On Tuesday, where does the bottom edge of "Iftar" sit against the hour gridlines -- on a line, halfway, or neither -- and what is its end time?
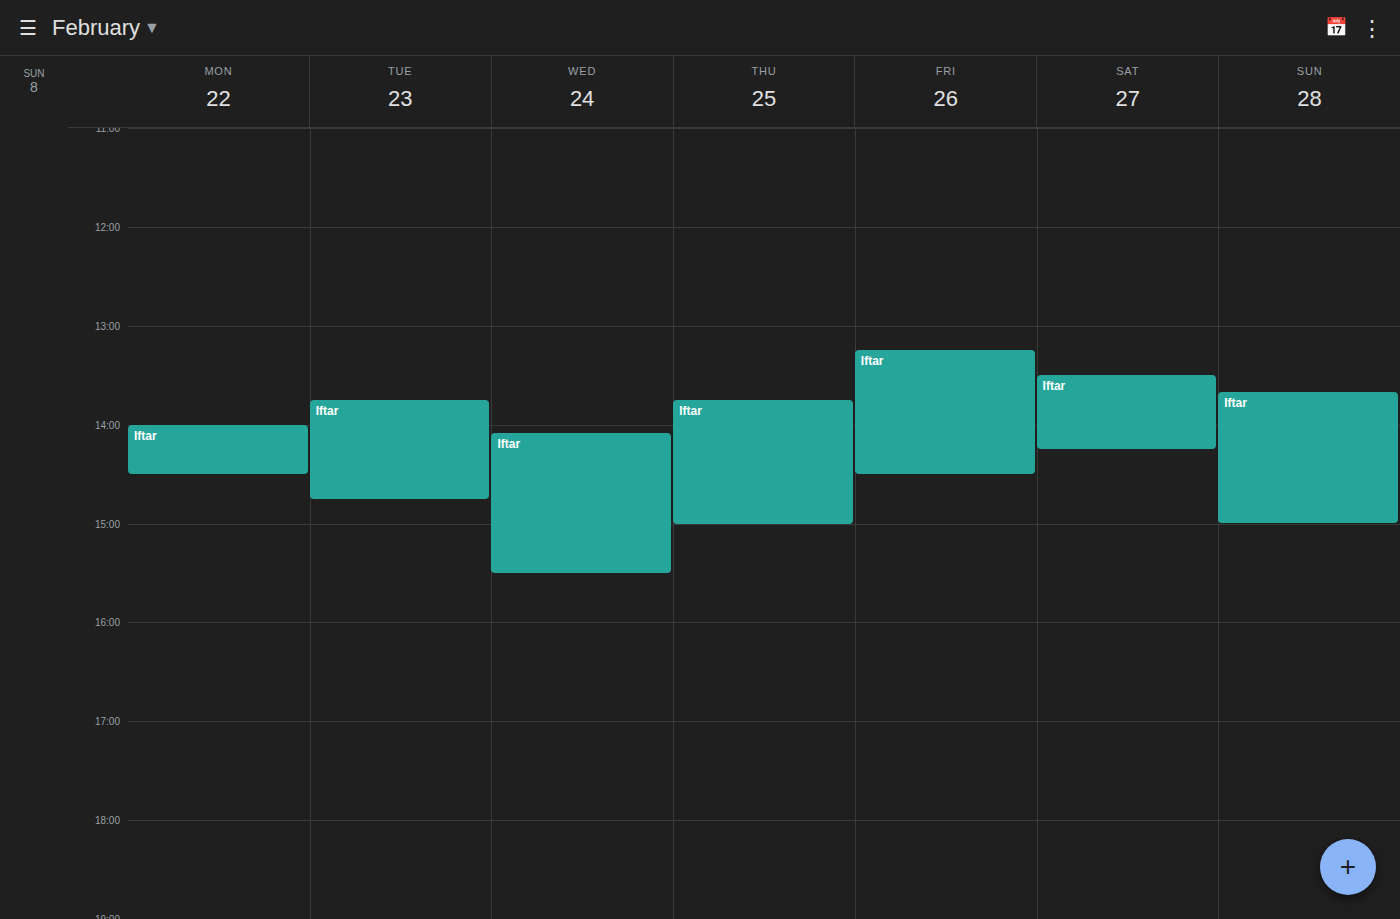
2:45 PM -- neither: three quarters of the way from the 2 PM line to the 3 PM line.